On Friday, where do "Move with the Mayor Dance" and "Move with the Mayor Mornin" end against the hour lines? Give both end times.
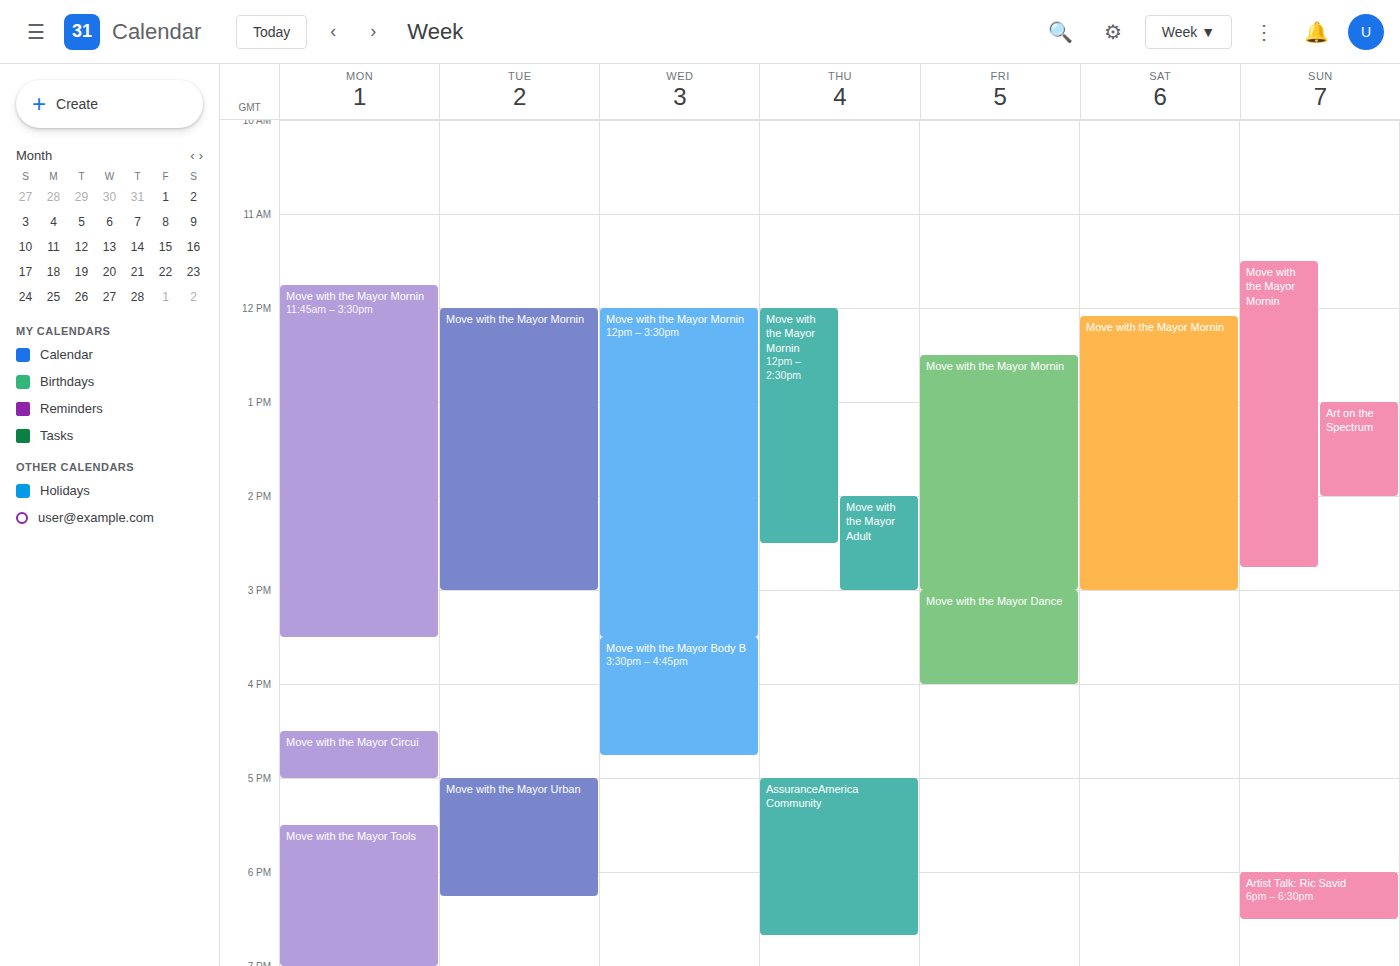
"Move with the Mayor Dance": 4:00 PM, exactly on the 4 PM line. "Move with the Mayor Mornin": 3:00 PM, exactly on the 3 PM line.